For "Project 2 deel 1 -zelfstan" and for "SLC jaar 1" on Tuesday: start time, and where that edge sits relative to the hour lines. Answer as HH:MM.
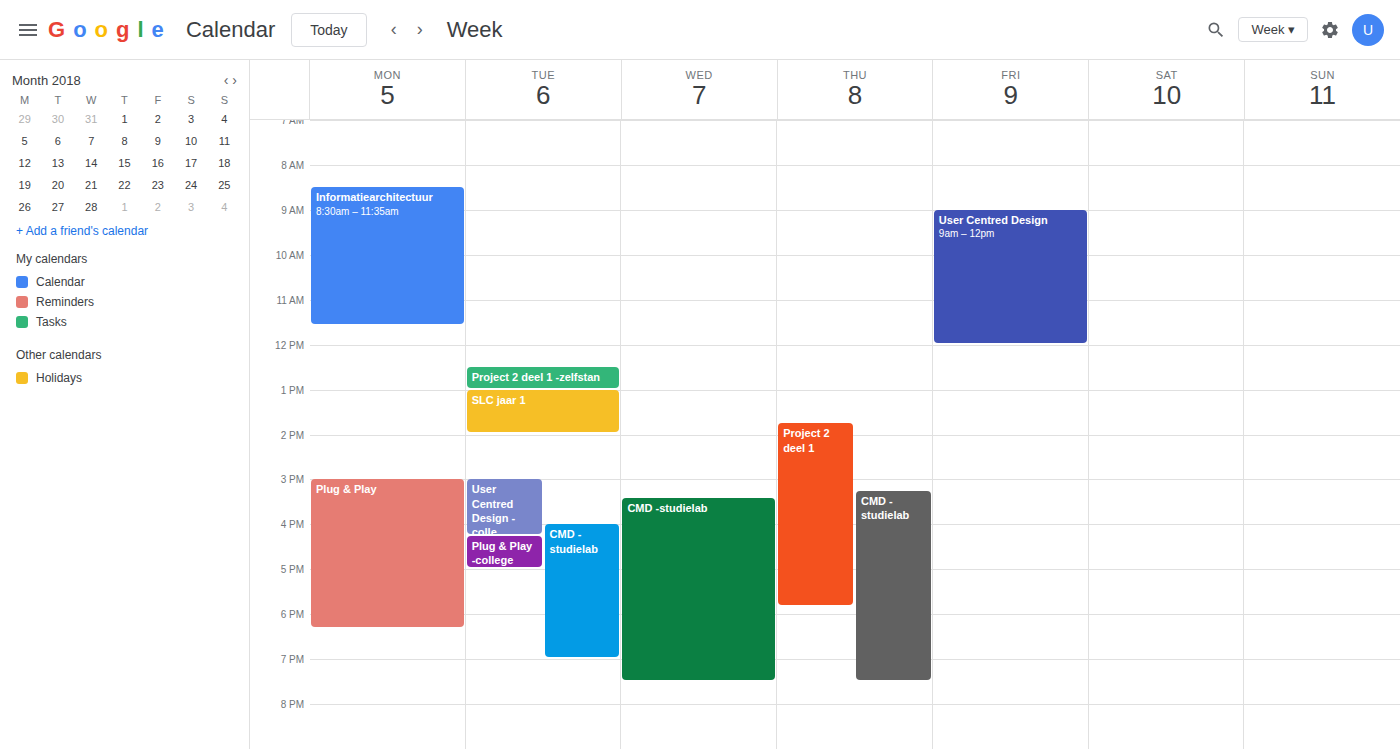
"Project 2 deel 1 -zelfstan": 12:30, halfway between the 12:00 and 13:00 lines. "SLC jaar 1": 13:00, exactly on the 13:00 line.